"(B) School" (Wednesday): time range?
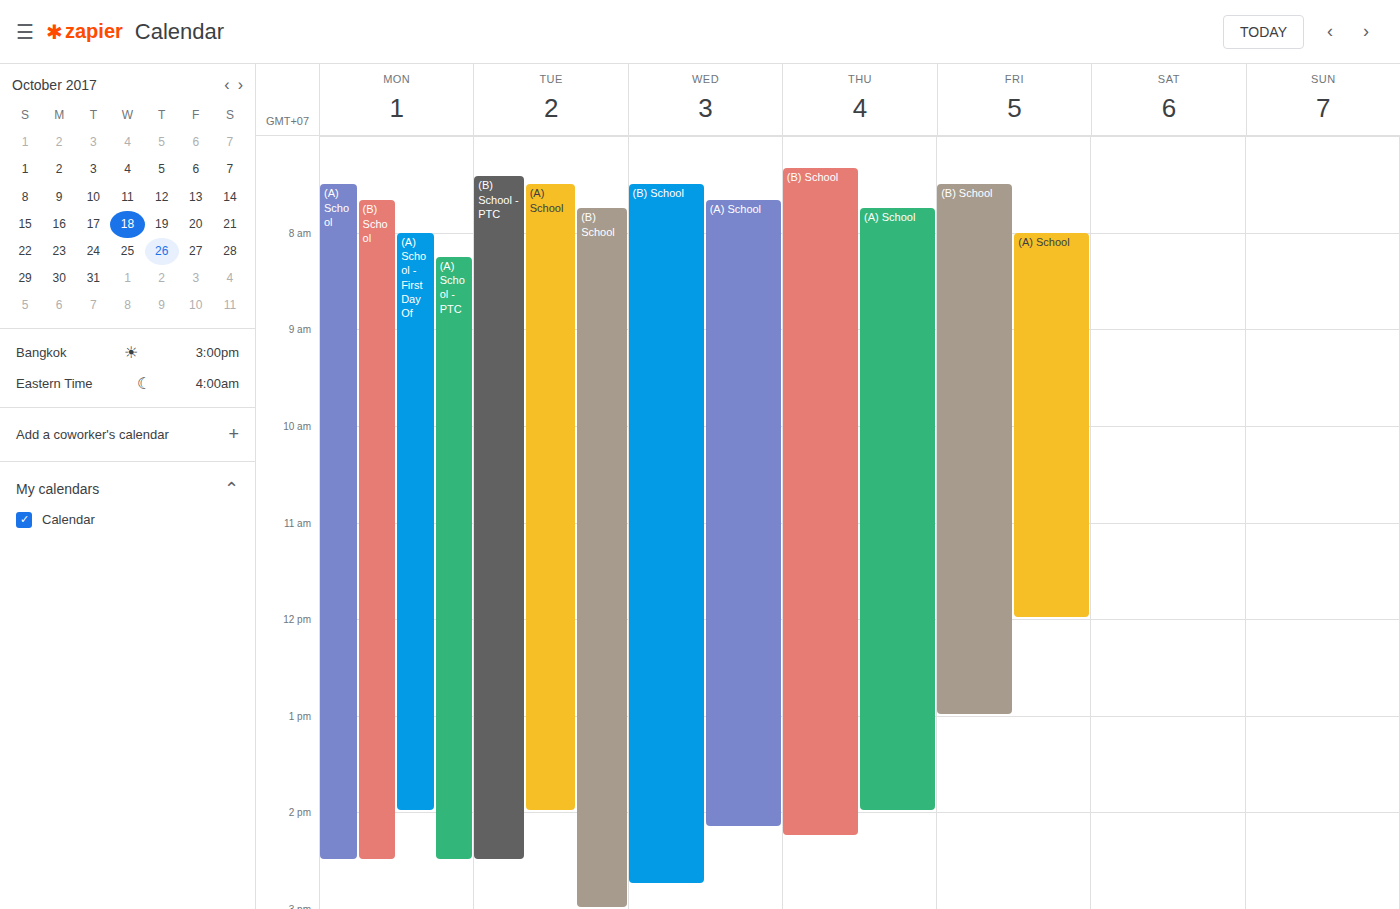
7:30 AM to 2:45 PM